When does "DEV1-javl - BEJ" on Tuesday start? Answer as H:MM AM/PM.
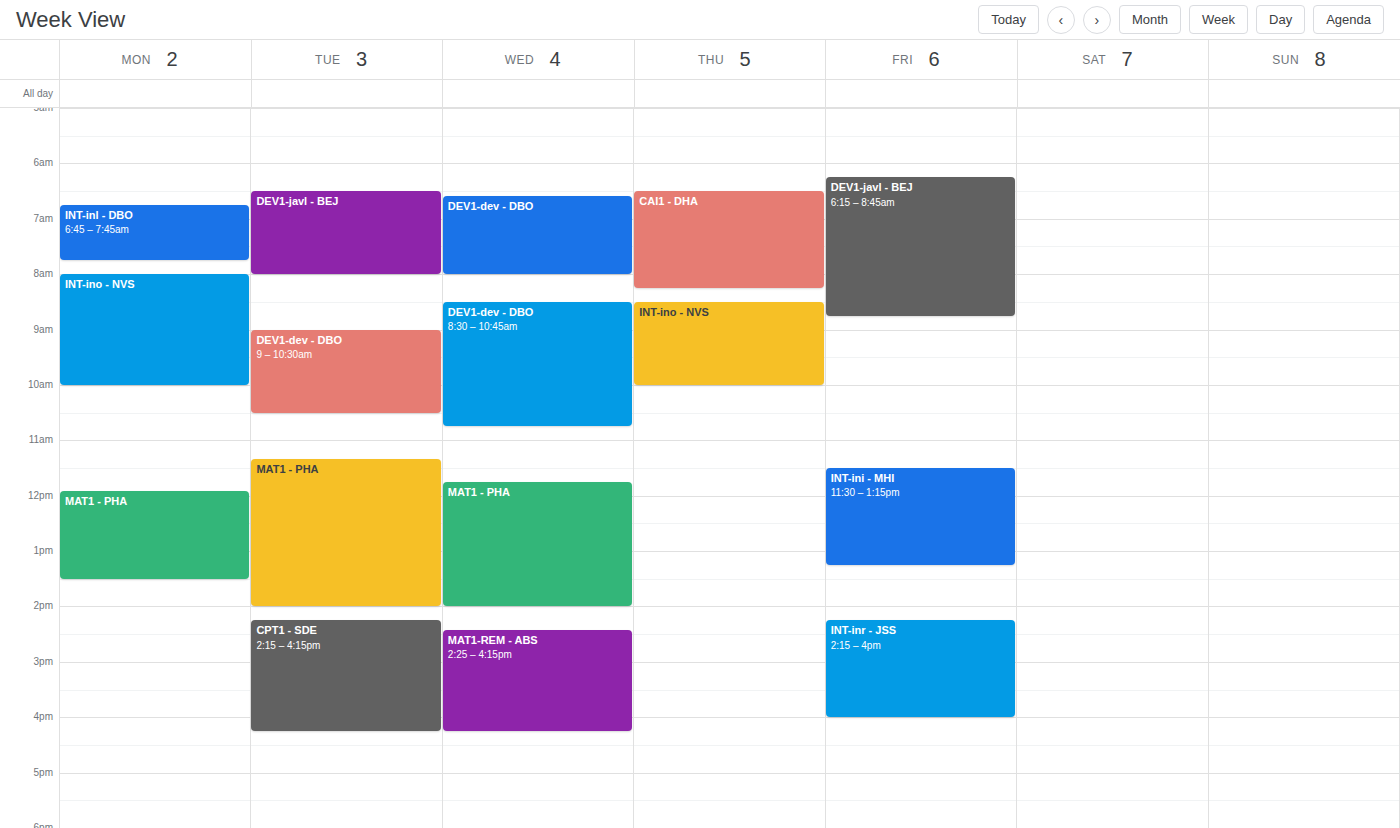
6:30 AM